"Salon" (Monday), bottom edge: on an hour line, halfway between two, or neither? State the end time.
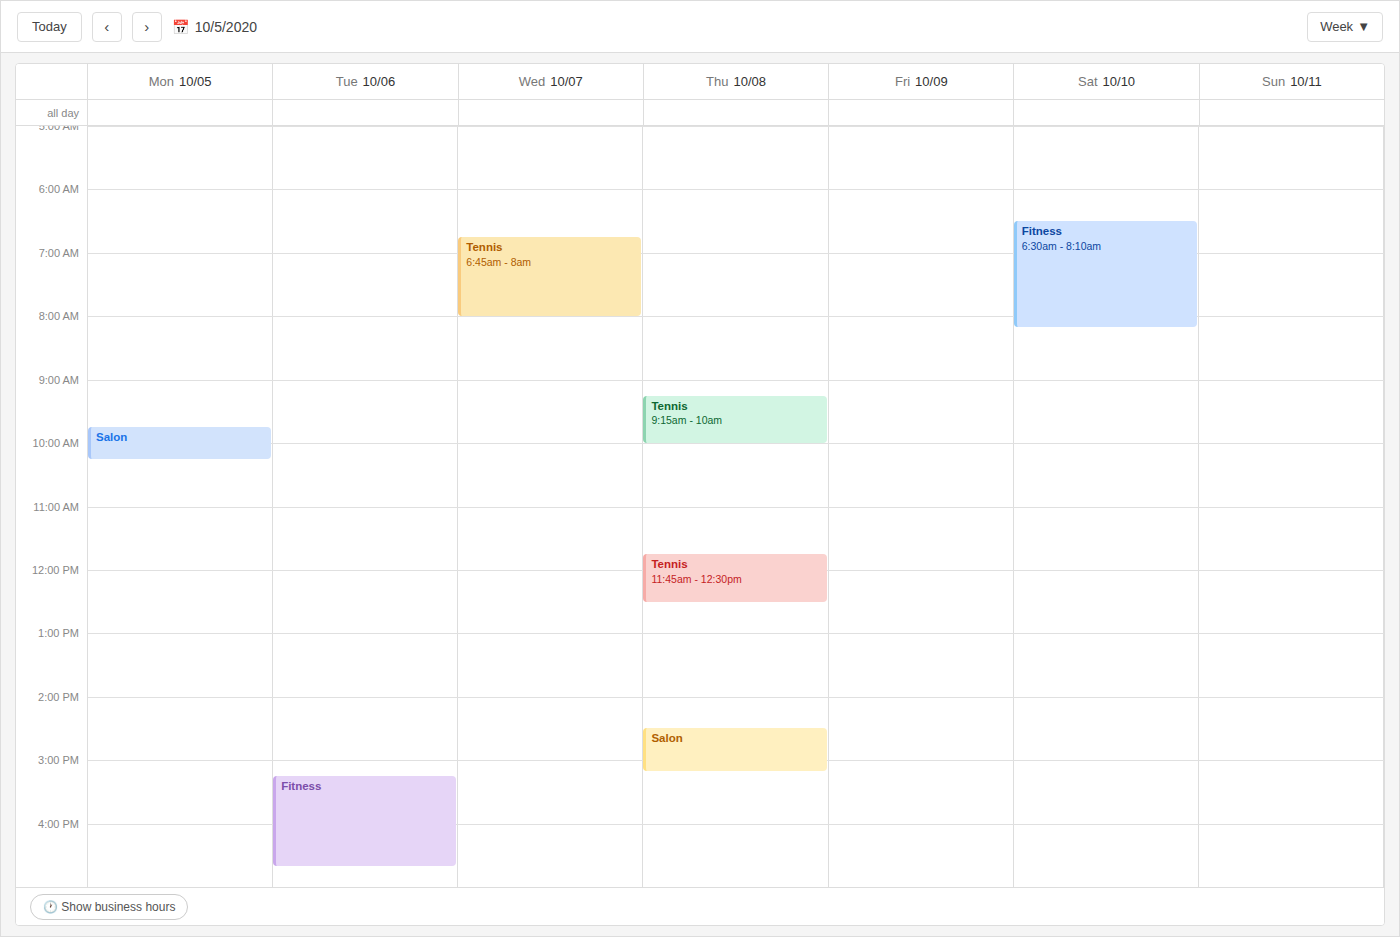
10:15 AM -- neither: a quarter of the way from the 10 AM line to the 11 AM line.